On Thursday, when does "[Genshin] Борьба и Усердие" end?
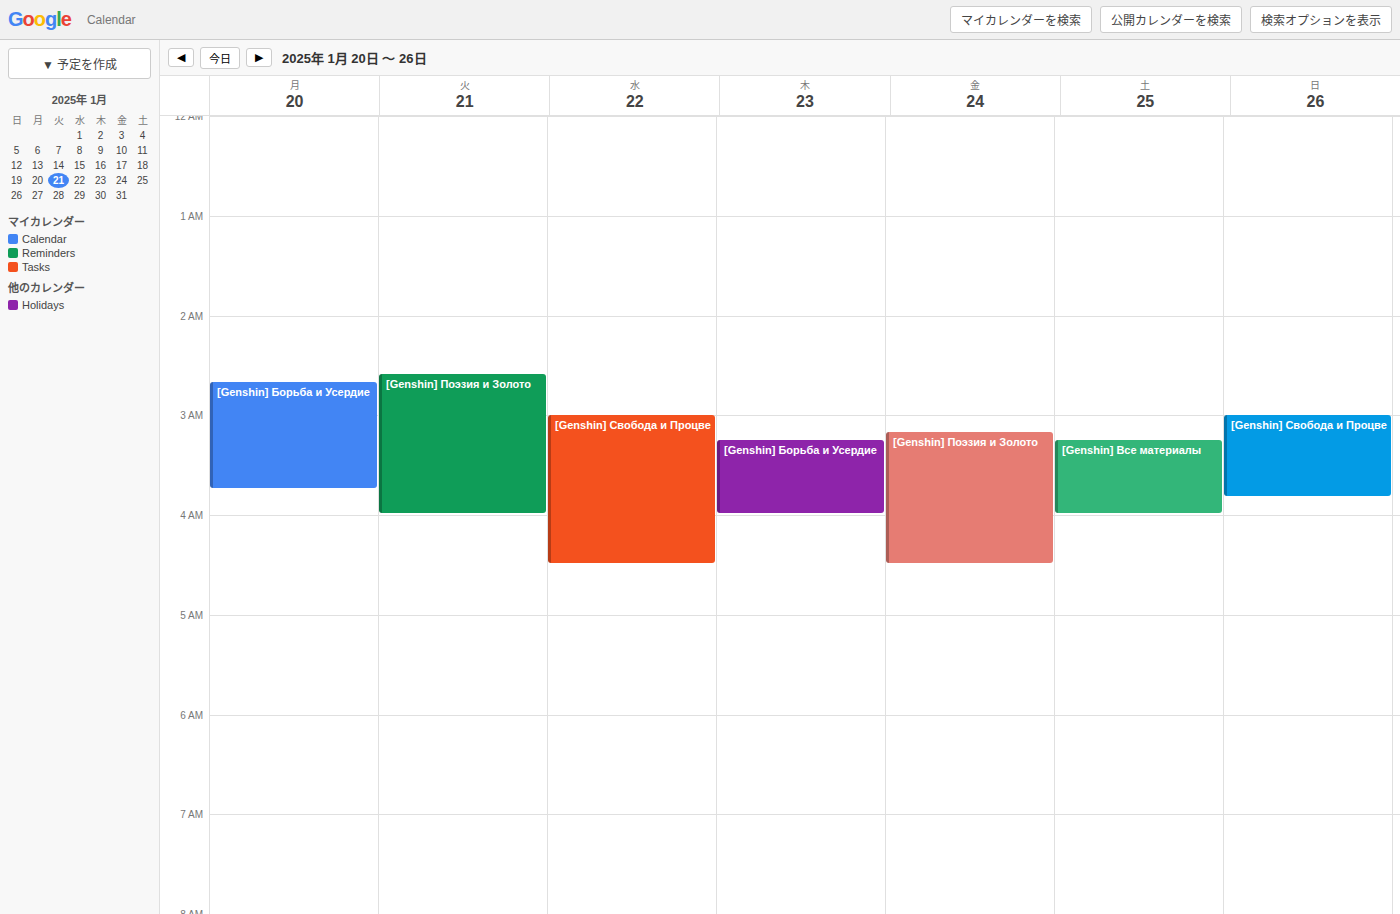
4:00 AM